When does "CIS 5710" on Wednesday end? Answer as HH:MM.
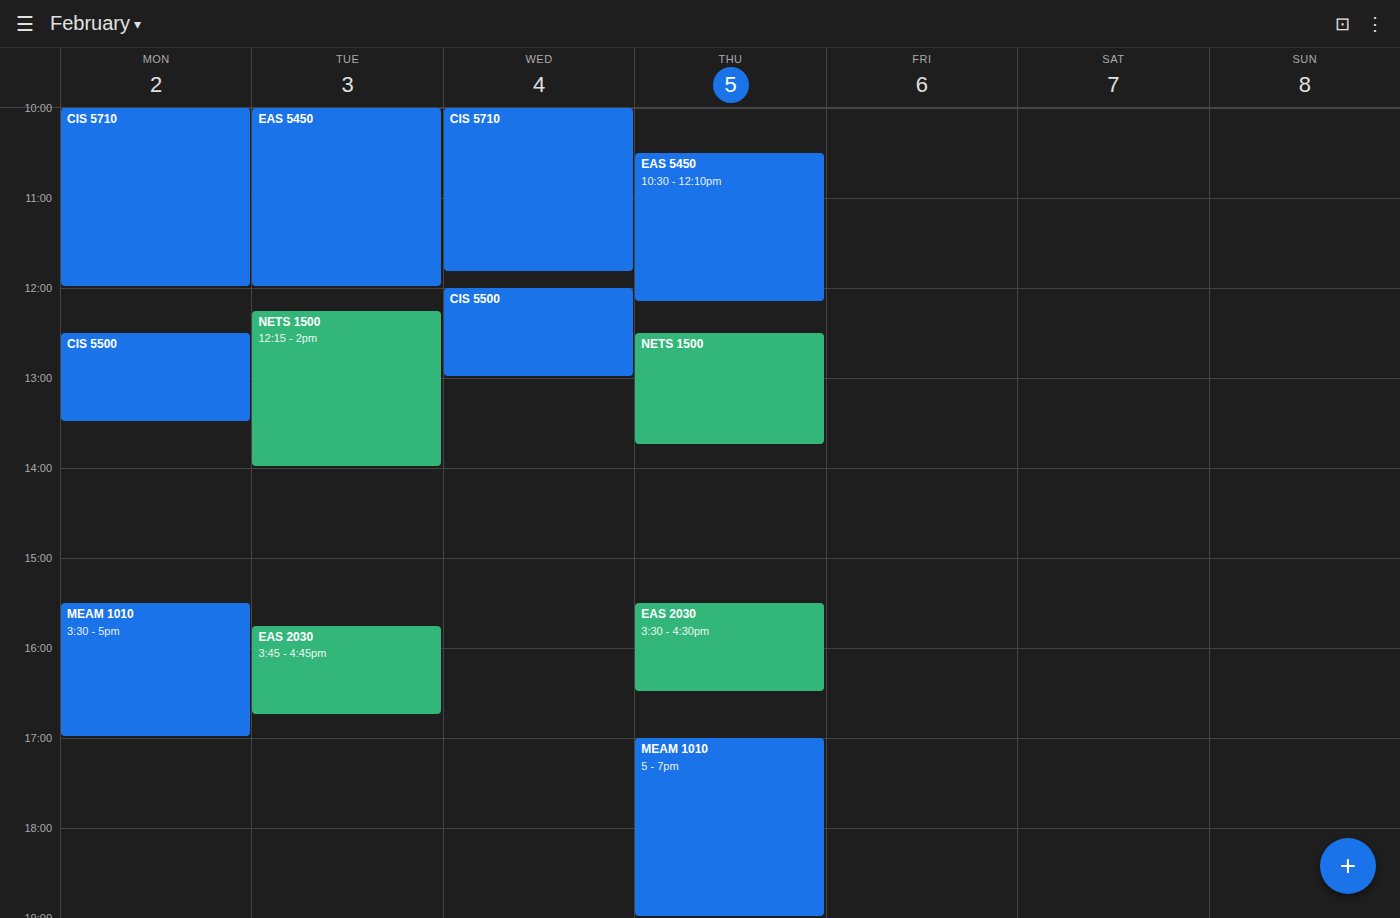
11:50